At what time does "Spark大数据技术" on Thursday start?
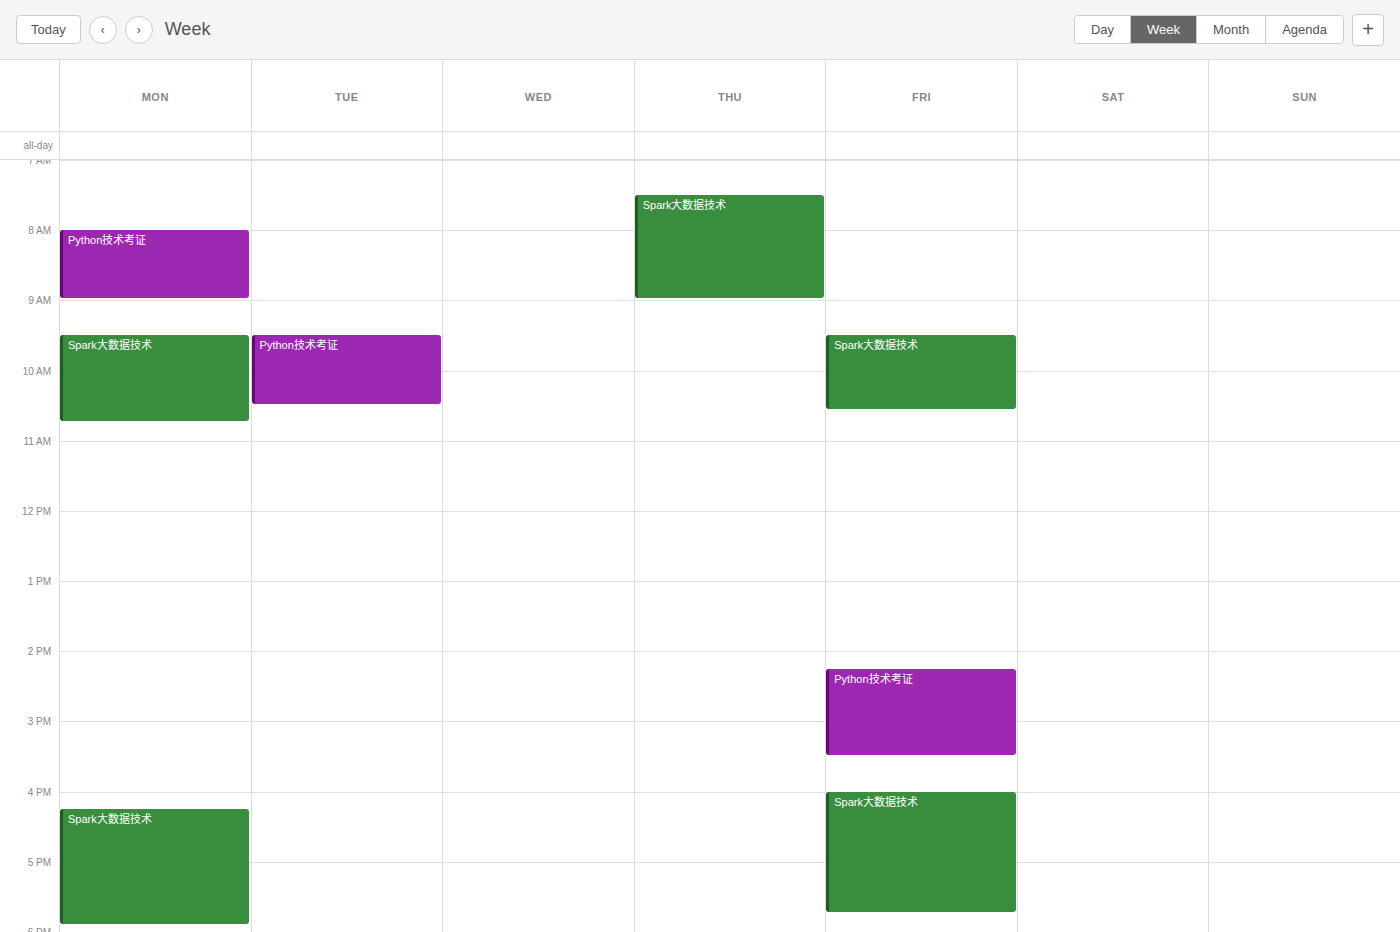
7:30 AM